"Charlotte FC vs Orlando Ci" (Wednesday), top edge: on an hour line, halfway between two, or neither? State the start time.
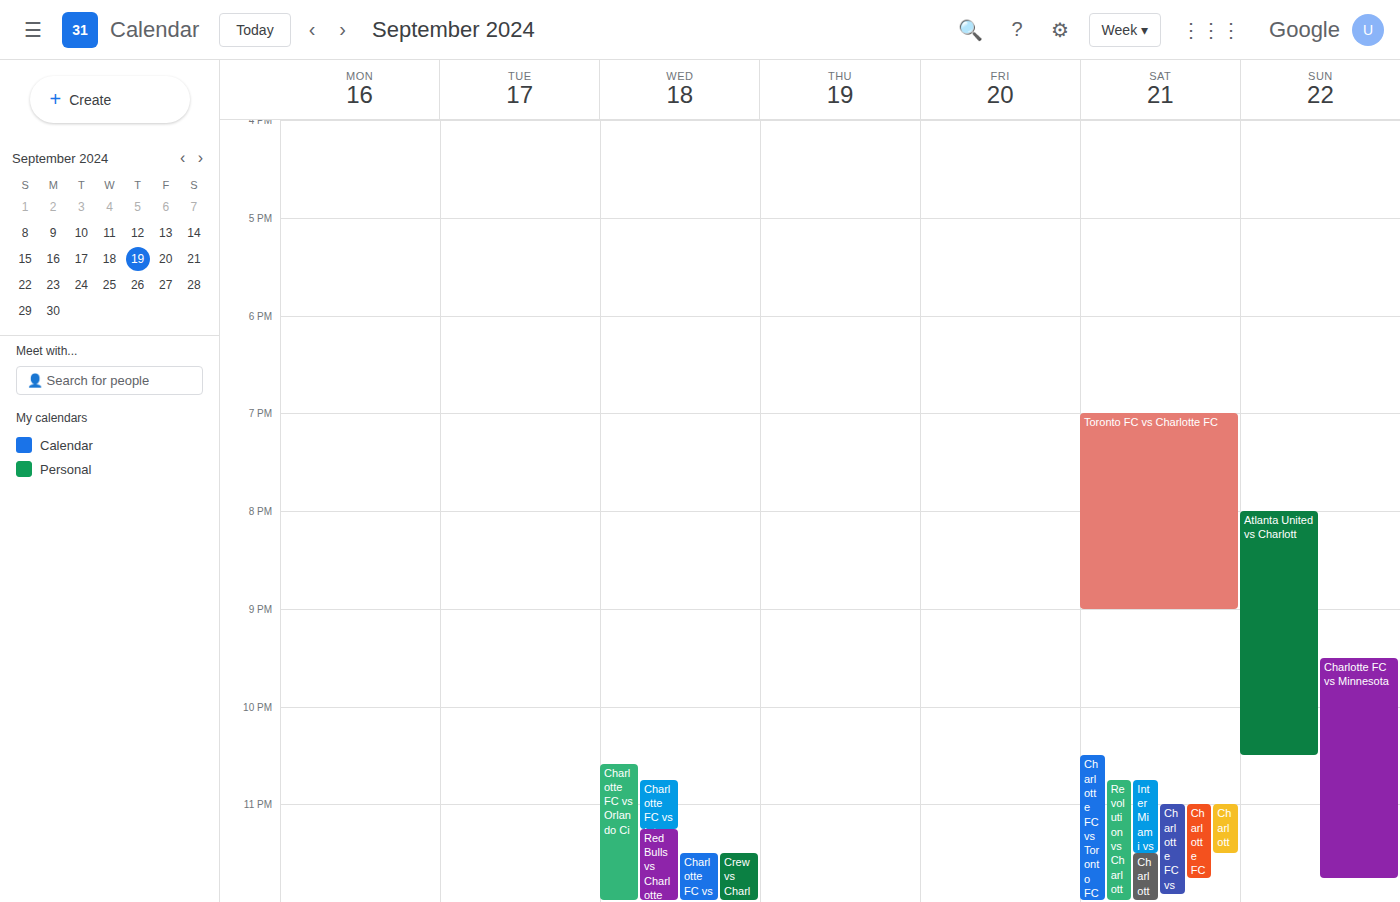
10:35 PM -- neither: 35 minutes below the 10 PM line and 25 minutes above the 11 PM line.